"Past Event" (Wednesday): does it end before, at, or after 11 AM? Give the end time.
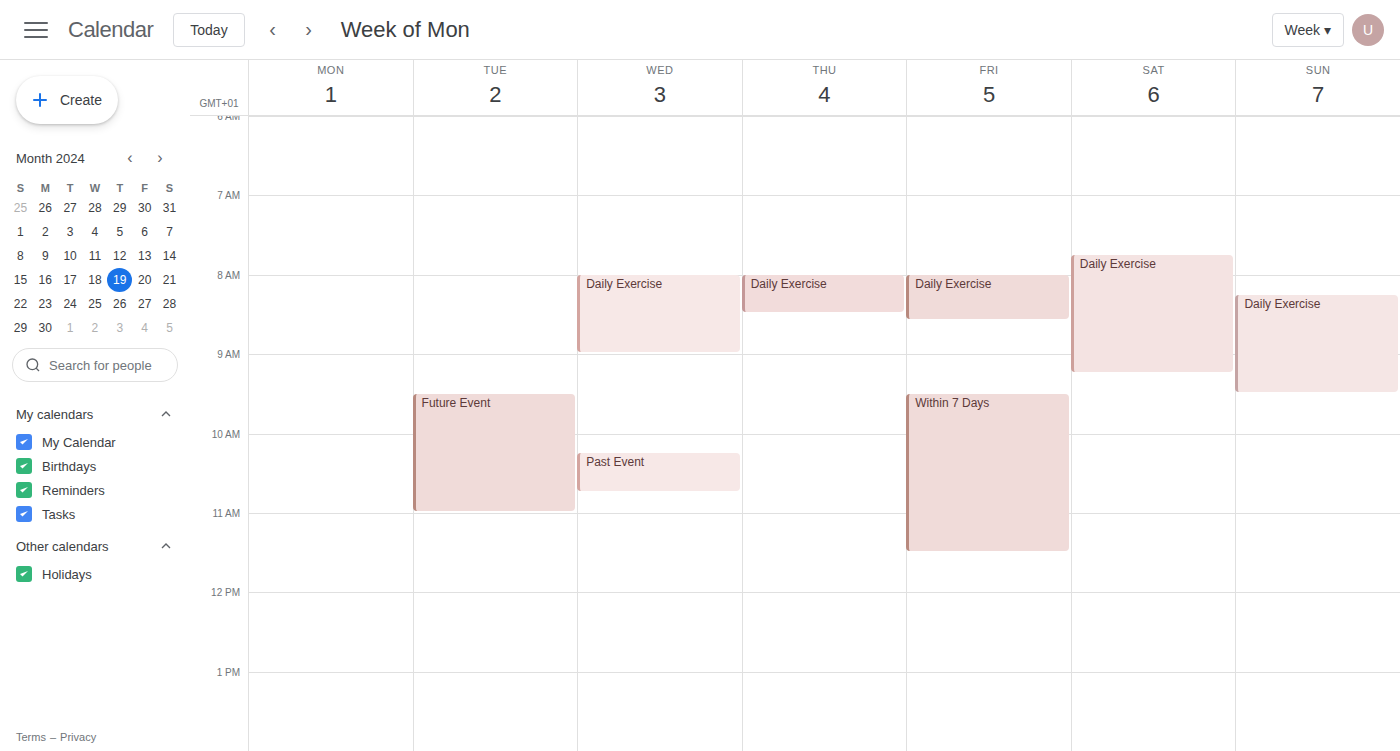
10:45 AM -- before 11 AM, 15 minutes above the 11 AM line.